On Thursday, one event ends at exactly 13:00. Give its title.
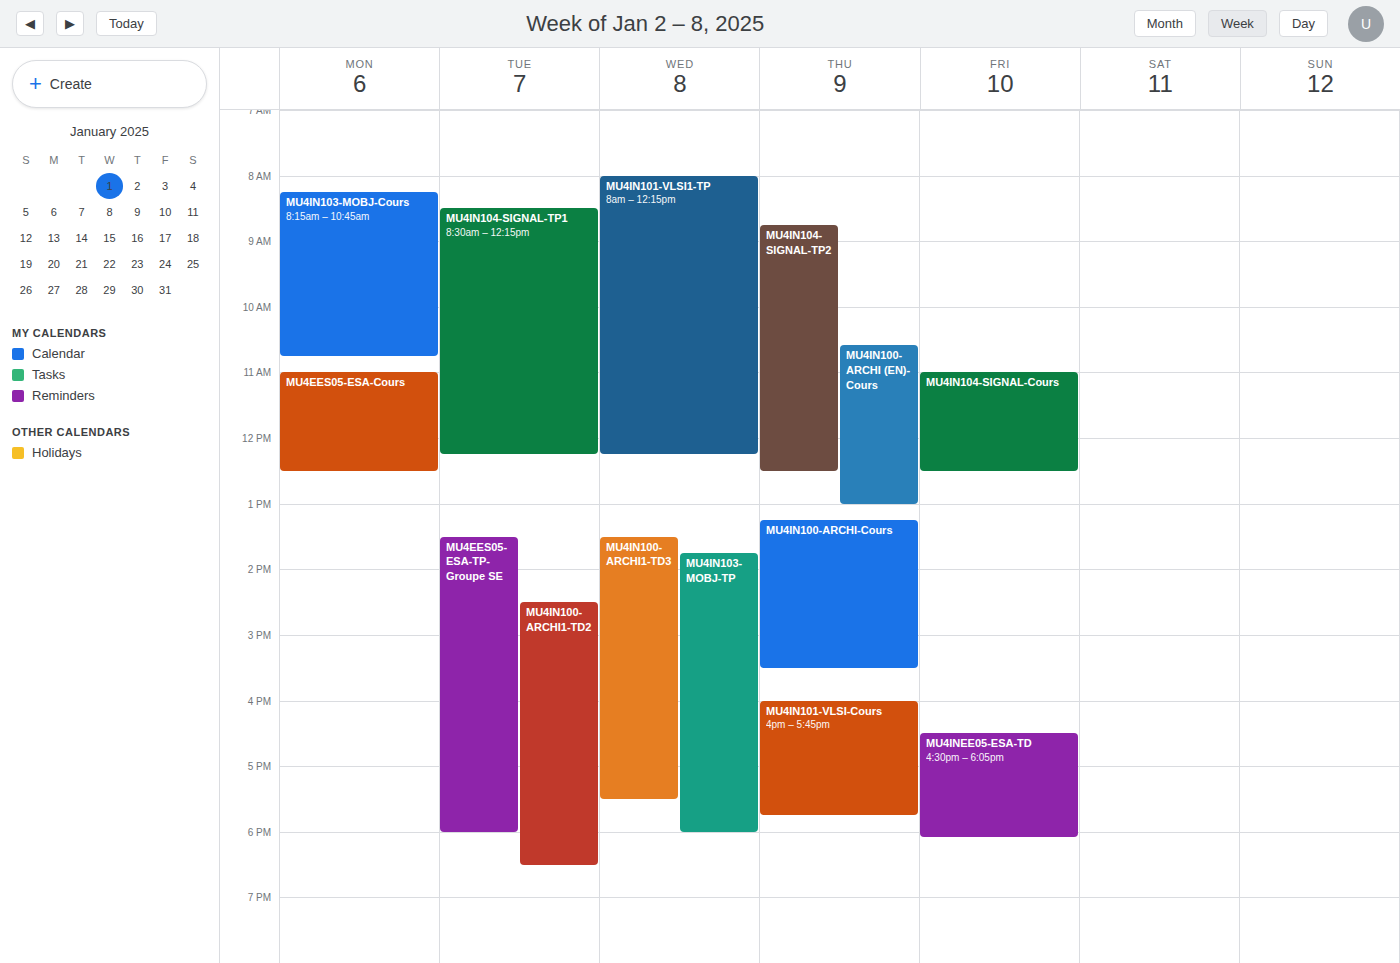
"MU4IN100-ARCHI (EN)-Cours"